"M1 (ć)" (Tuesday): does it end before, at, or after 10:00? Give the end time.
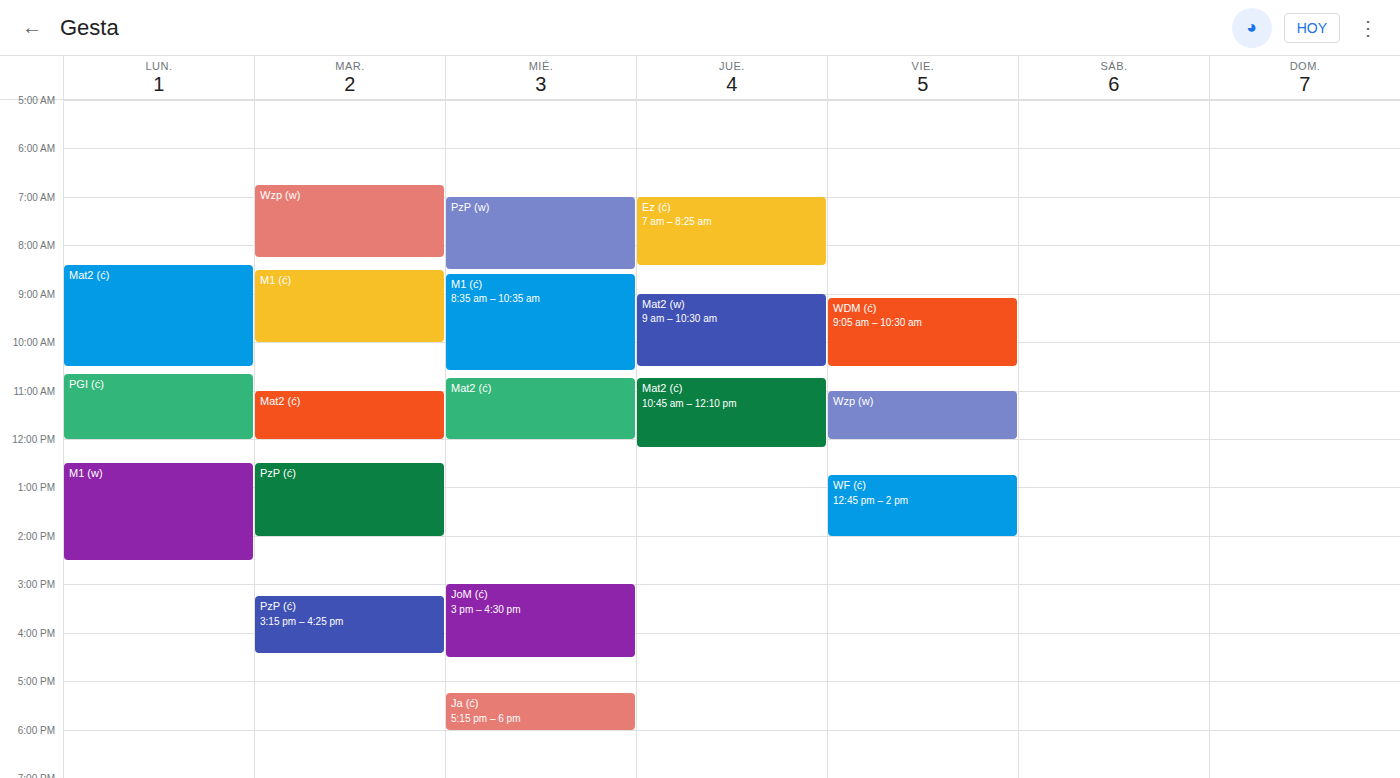
10:00 -- exactly at 10:00, on the 10:00 line.